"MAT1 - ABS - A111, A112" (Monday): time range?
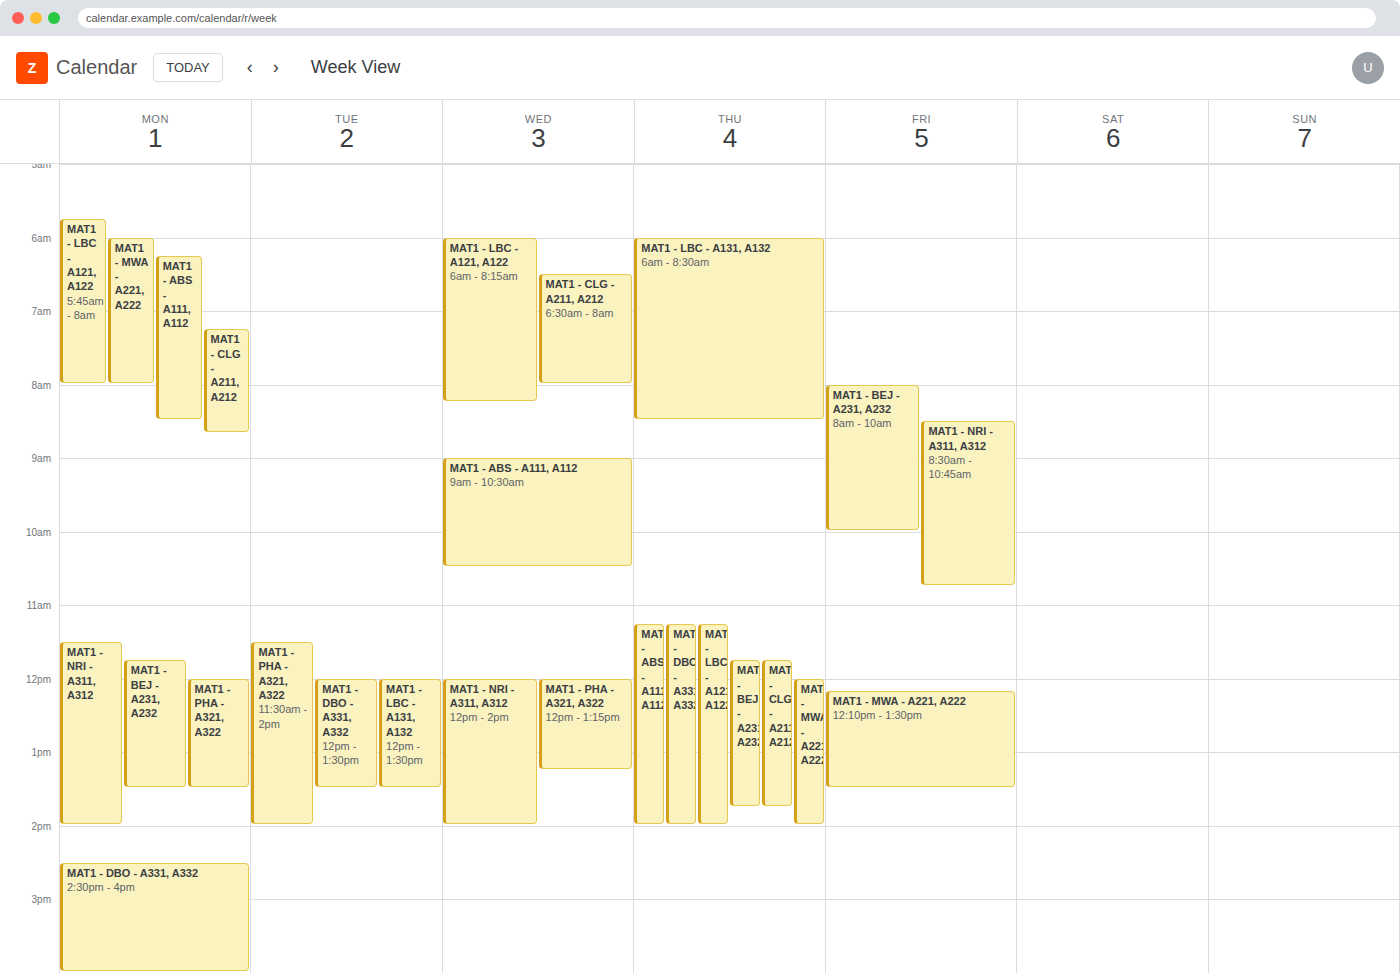
6:15 AM to 8:30 AM